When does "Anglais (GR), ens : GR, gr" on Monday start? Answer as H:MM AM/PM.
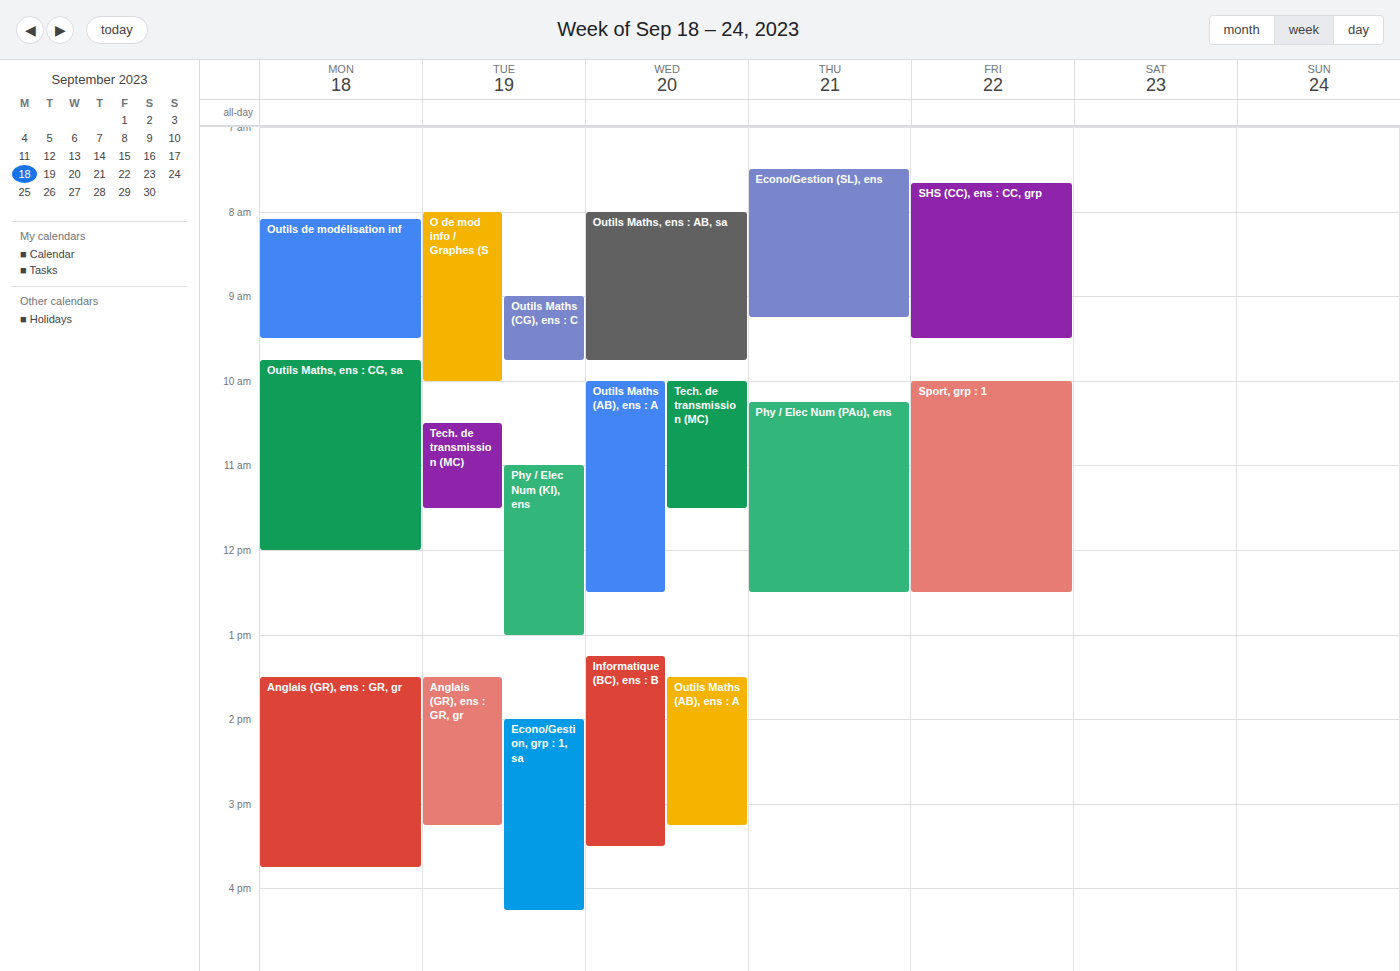
1:30 PM